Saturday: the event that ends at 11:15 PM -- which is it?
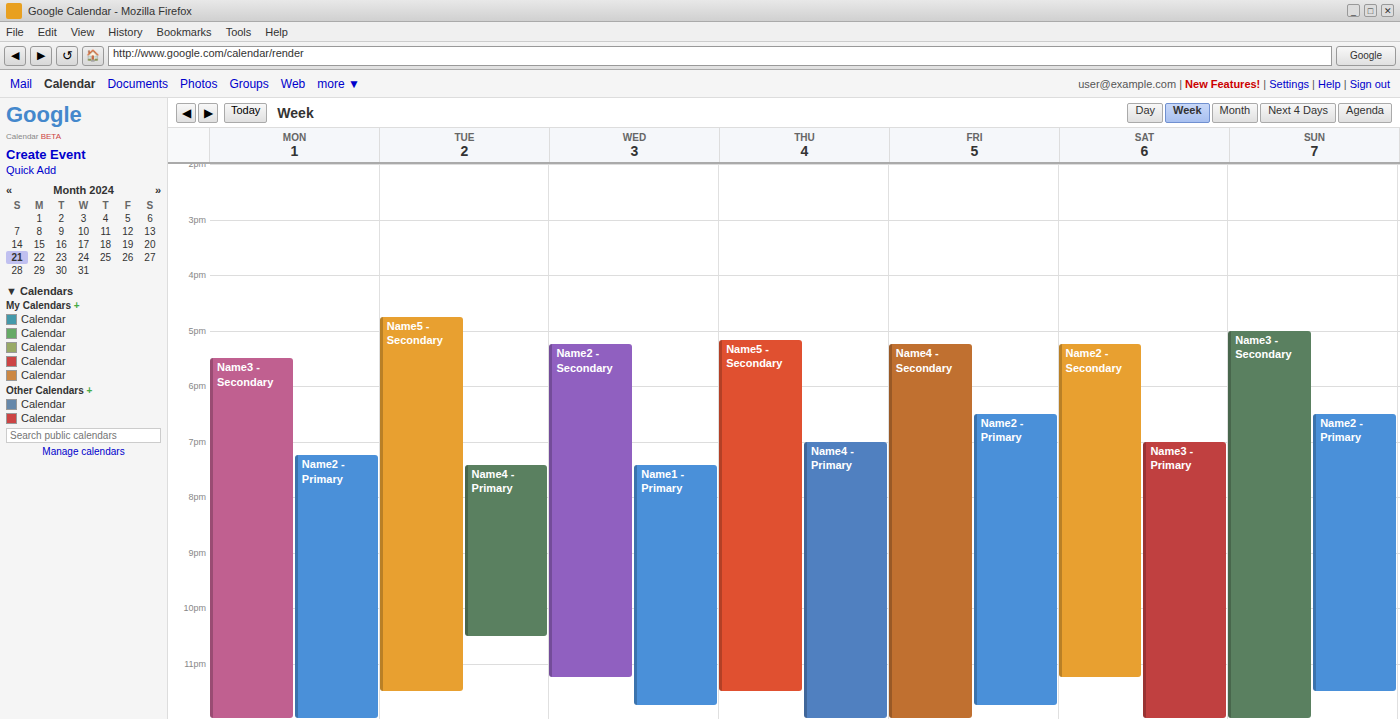
"Name2 - Secondary"